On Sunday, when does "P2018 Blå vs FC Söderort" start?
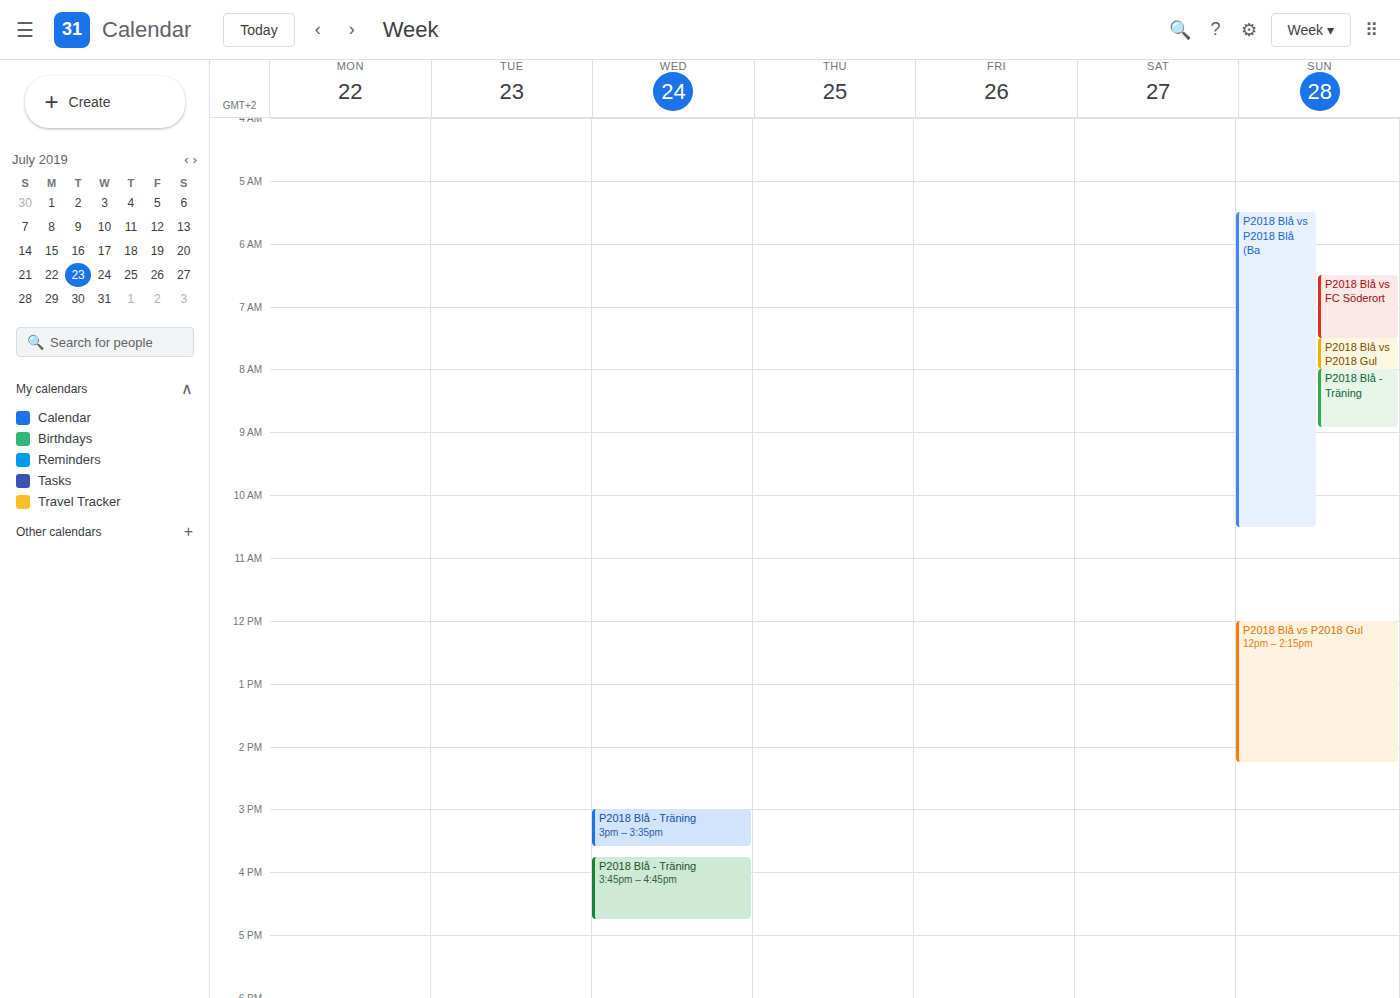
6:30 AM